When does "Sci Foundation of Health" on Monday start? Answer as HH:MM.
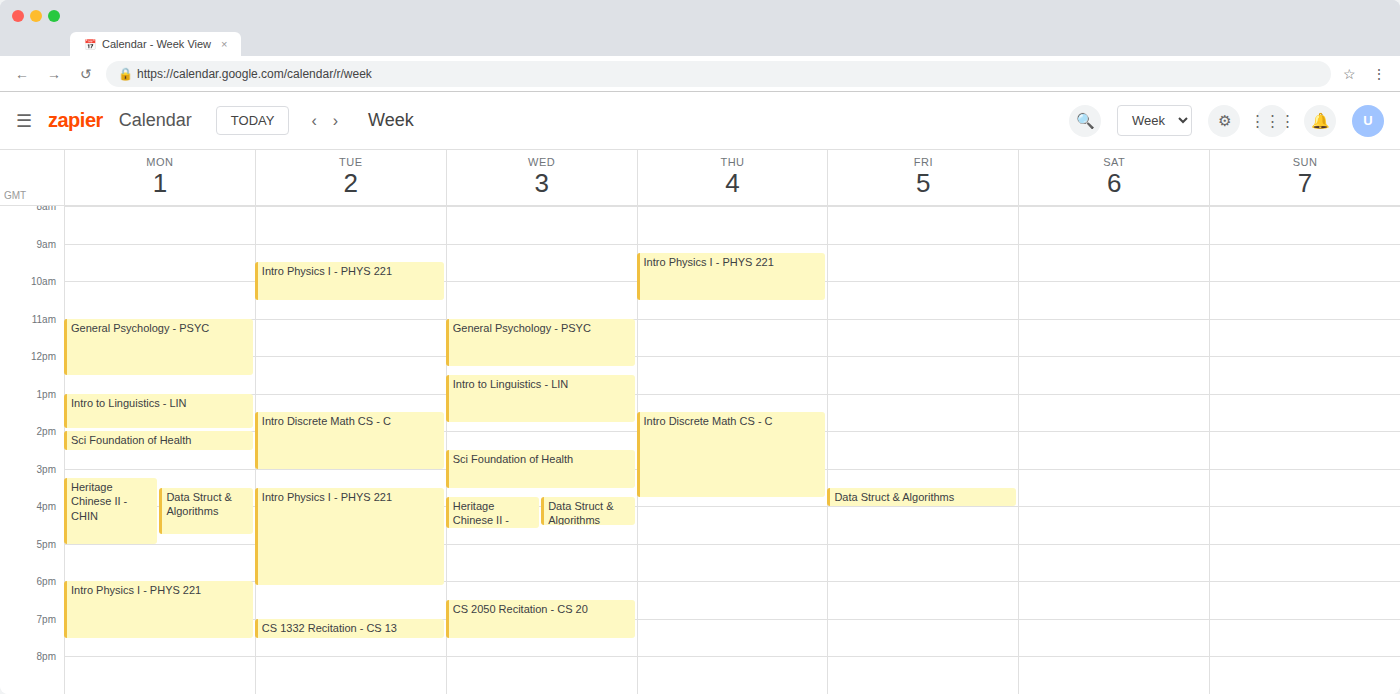
14:00